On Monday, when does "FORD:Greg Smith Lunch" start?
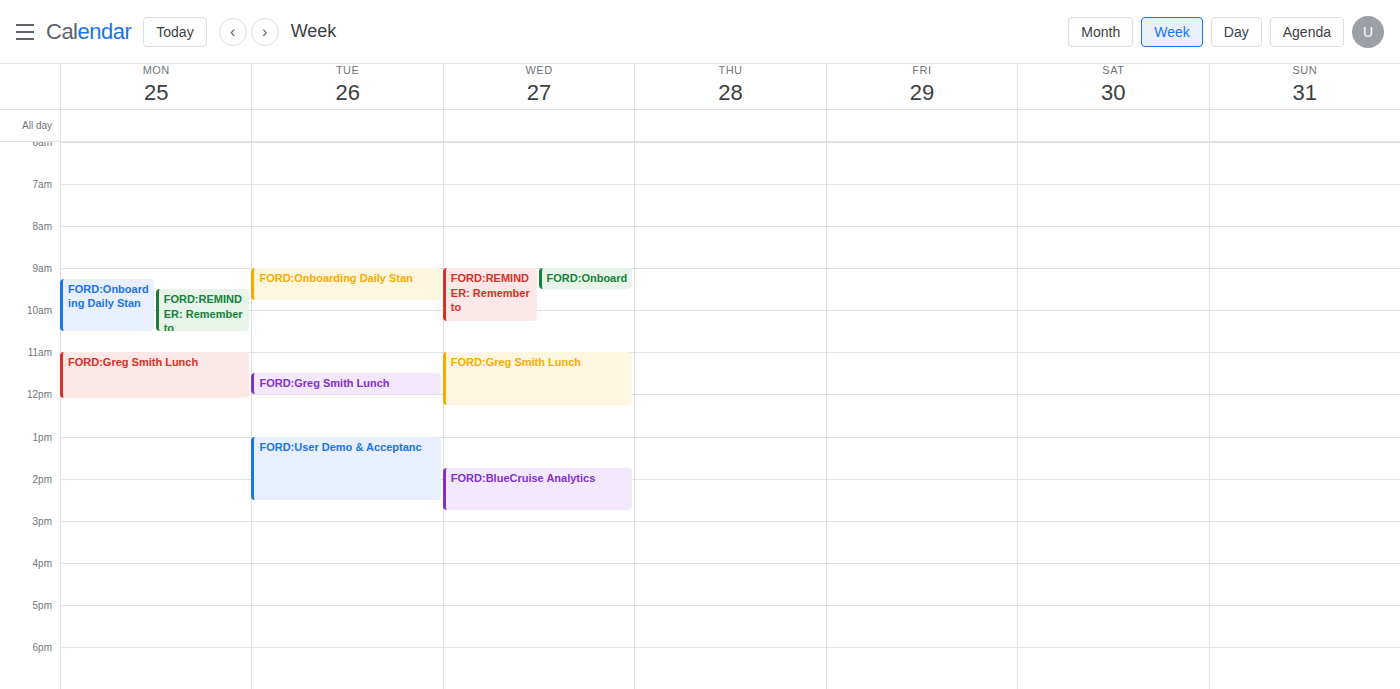
11:00 AM